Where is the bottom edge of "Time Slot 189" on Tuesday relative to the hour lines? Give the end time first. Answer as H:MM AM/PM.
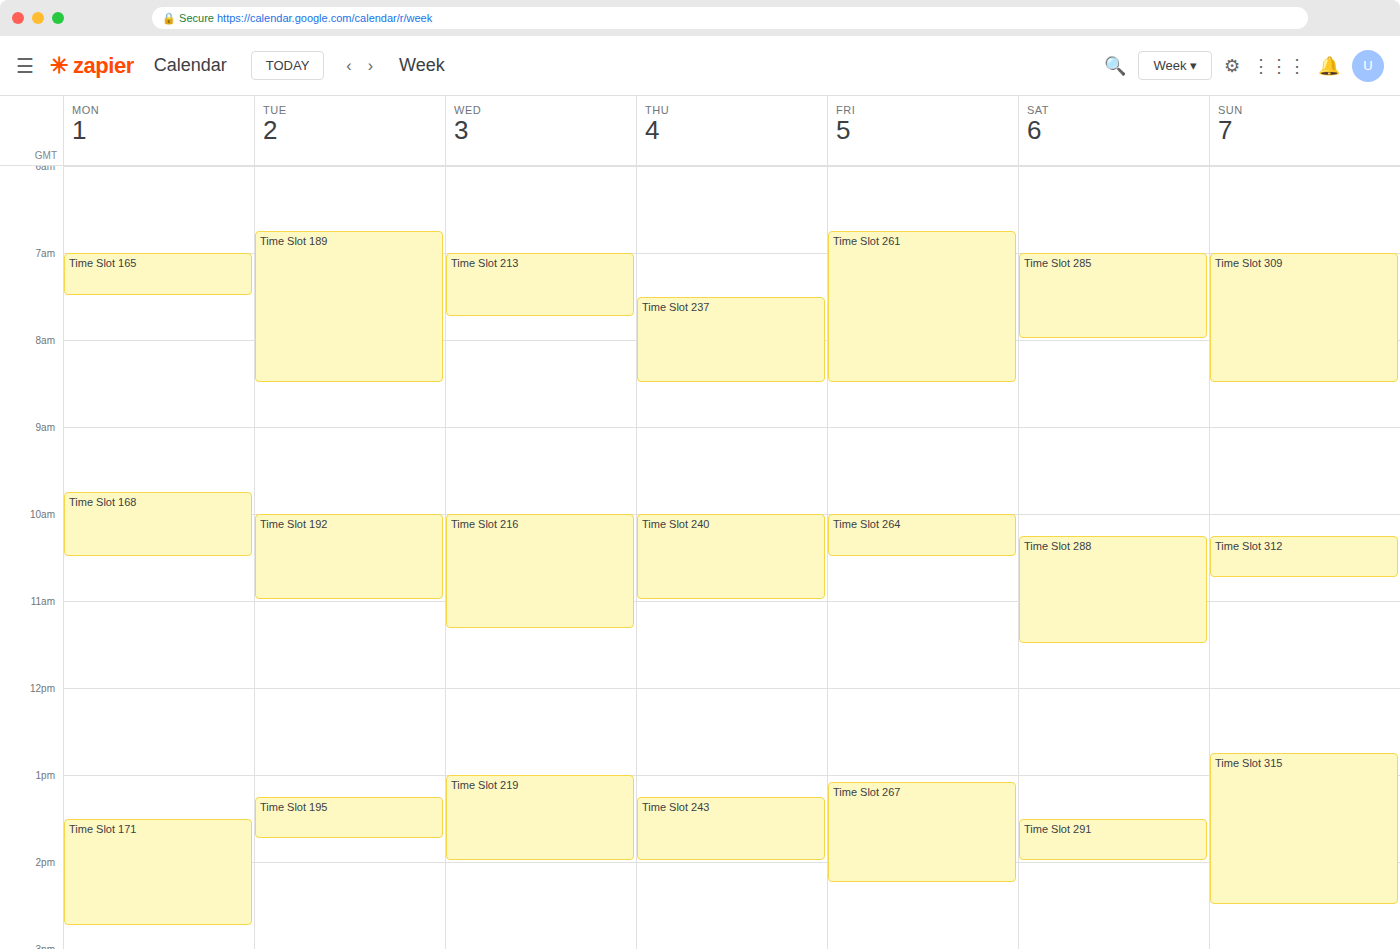
8:30 AM -- halfway between the 8 AM and 9 AM lines.